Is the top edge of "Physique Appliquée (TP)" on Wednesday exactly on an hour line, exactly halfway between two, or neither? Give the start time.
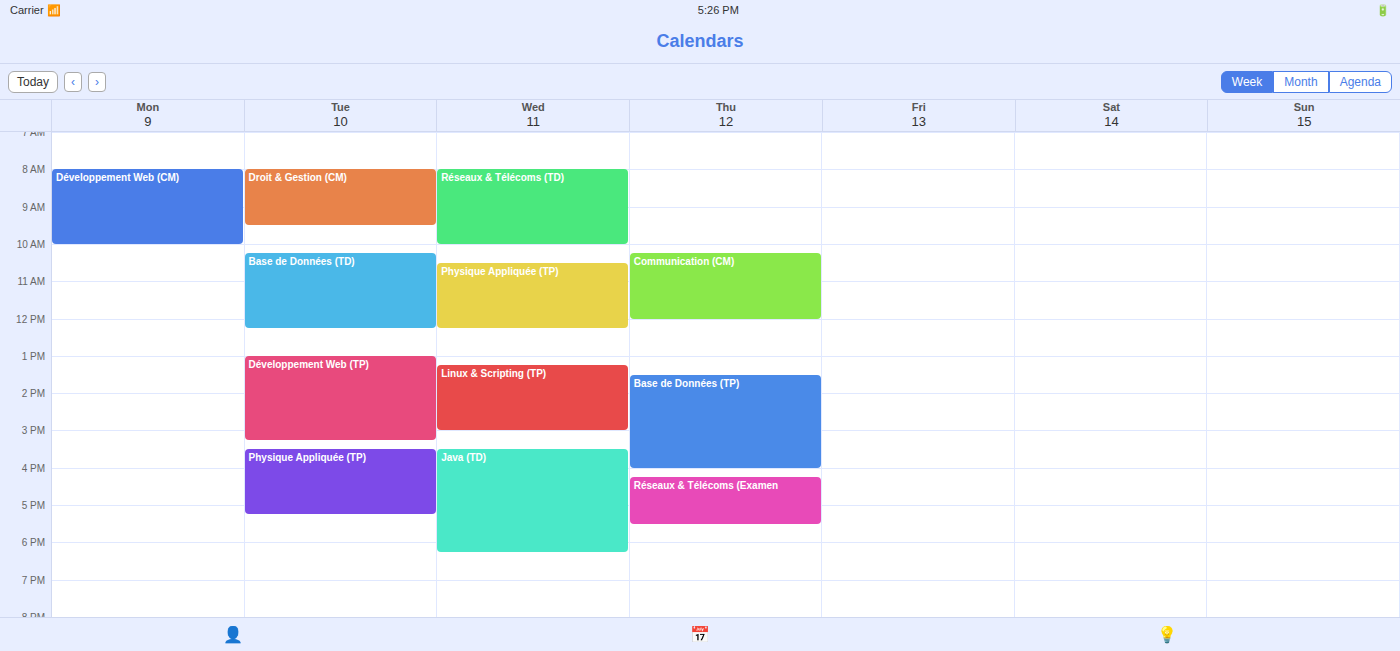
10:30 AM -- halfway between the 10 AM and 11 AM lines.